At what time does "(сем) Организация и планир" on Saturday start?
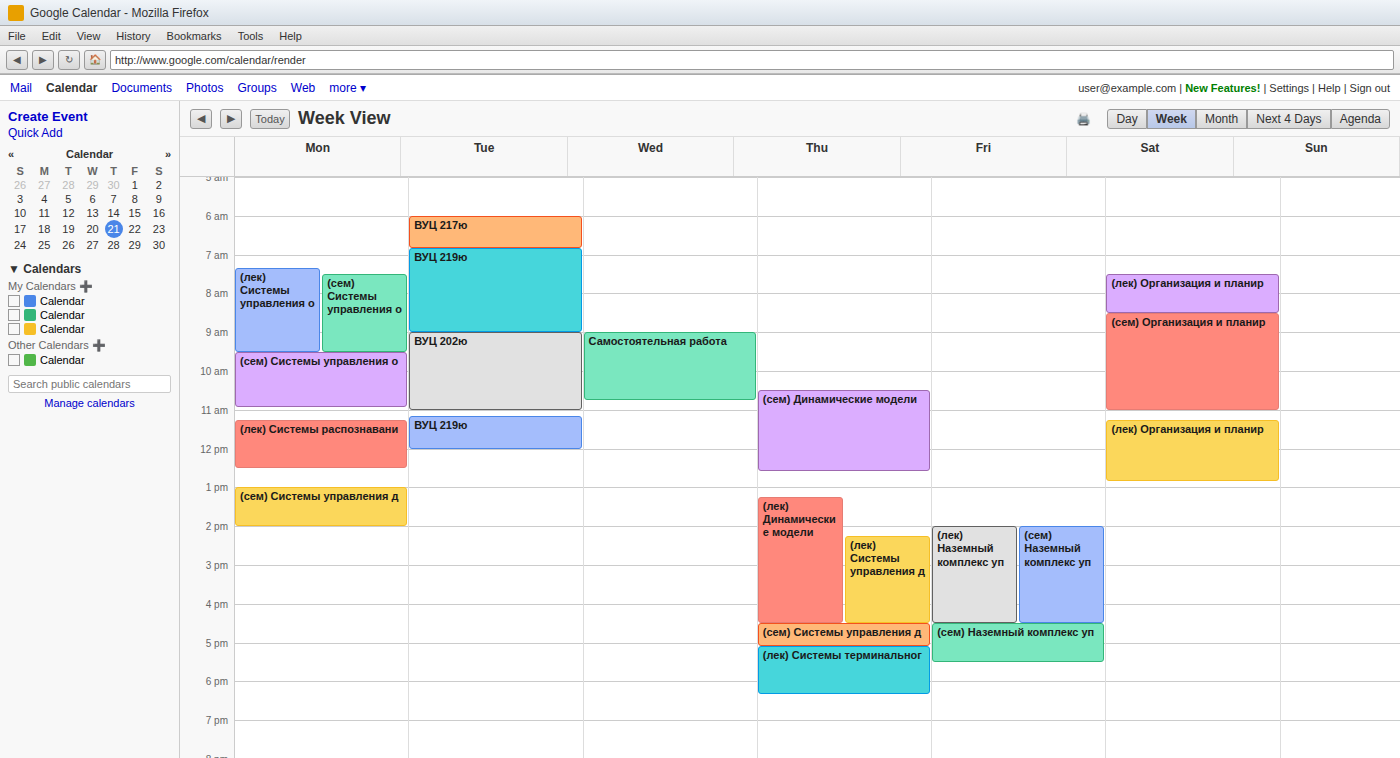
8:30 AM